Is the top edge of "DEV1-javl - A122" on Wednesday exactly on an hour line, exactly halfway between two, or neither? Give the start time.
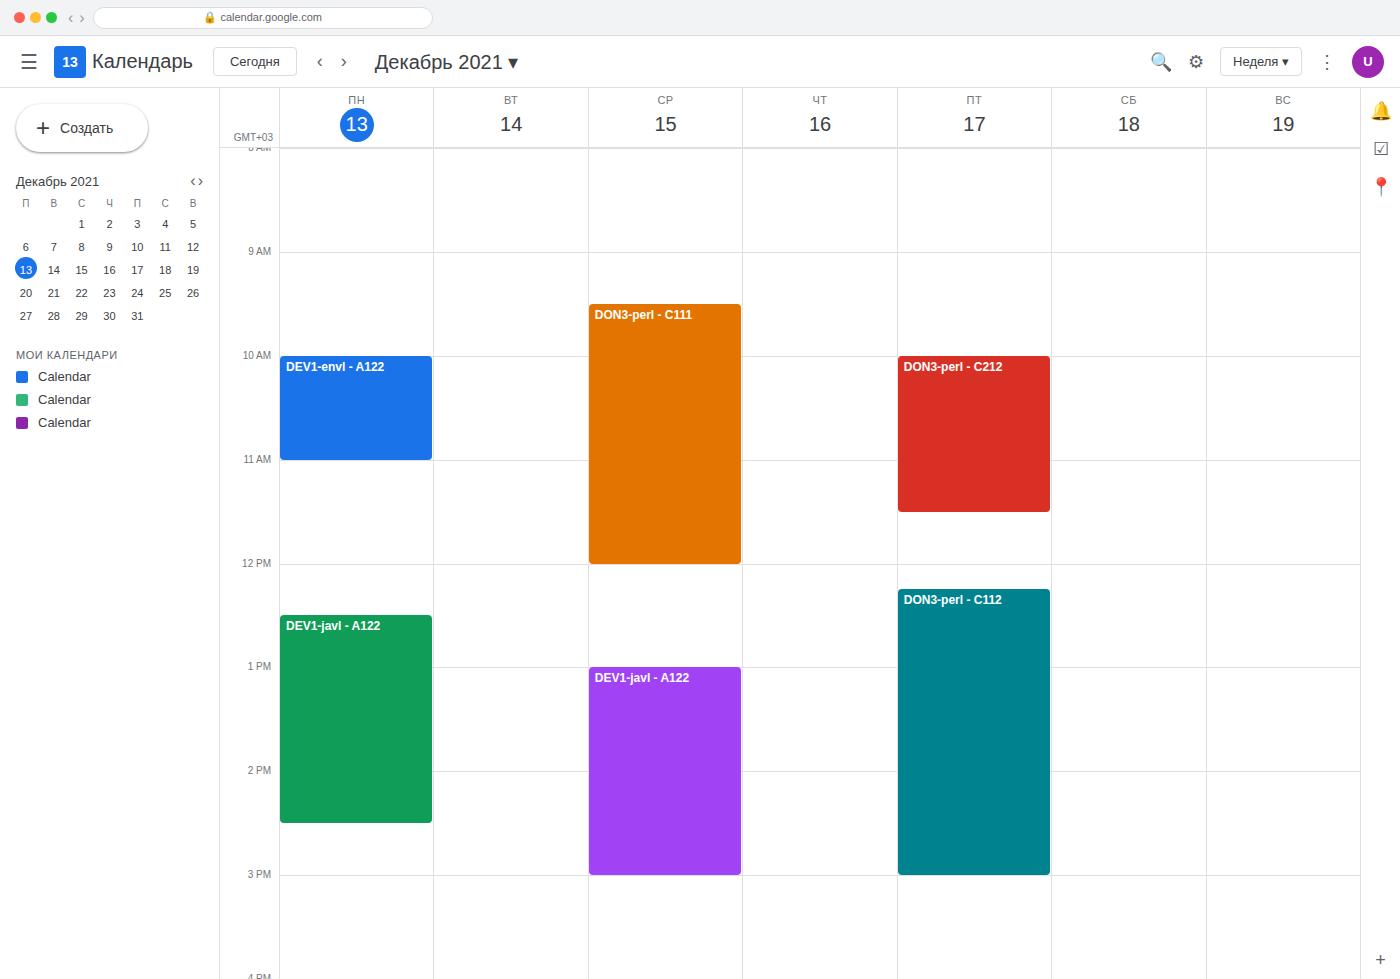
13:00 -- exactly on the 13:00 line.